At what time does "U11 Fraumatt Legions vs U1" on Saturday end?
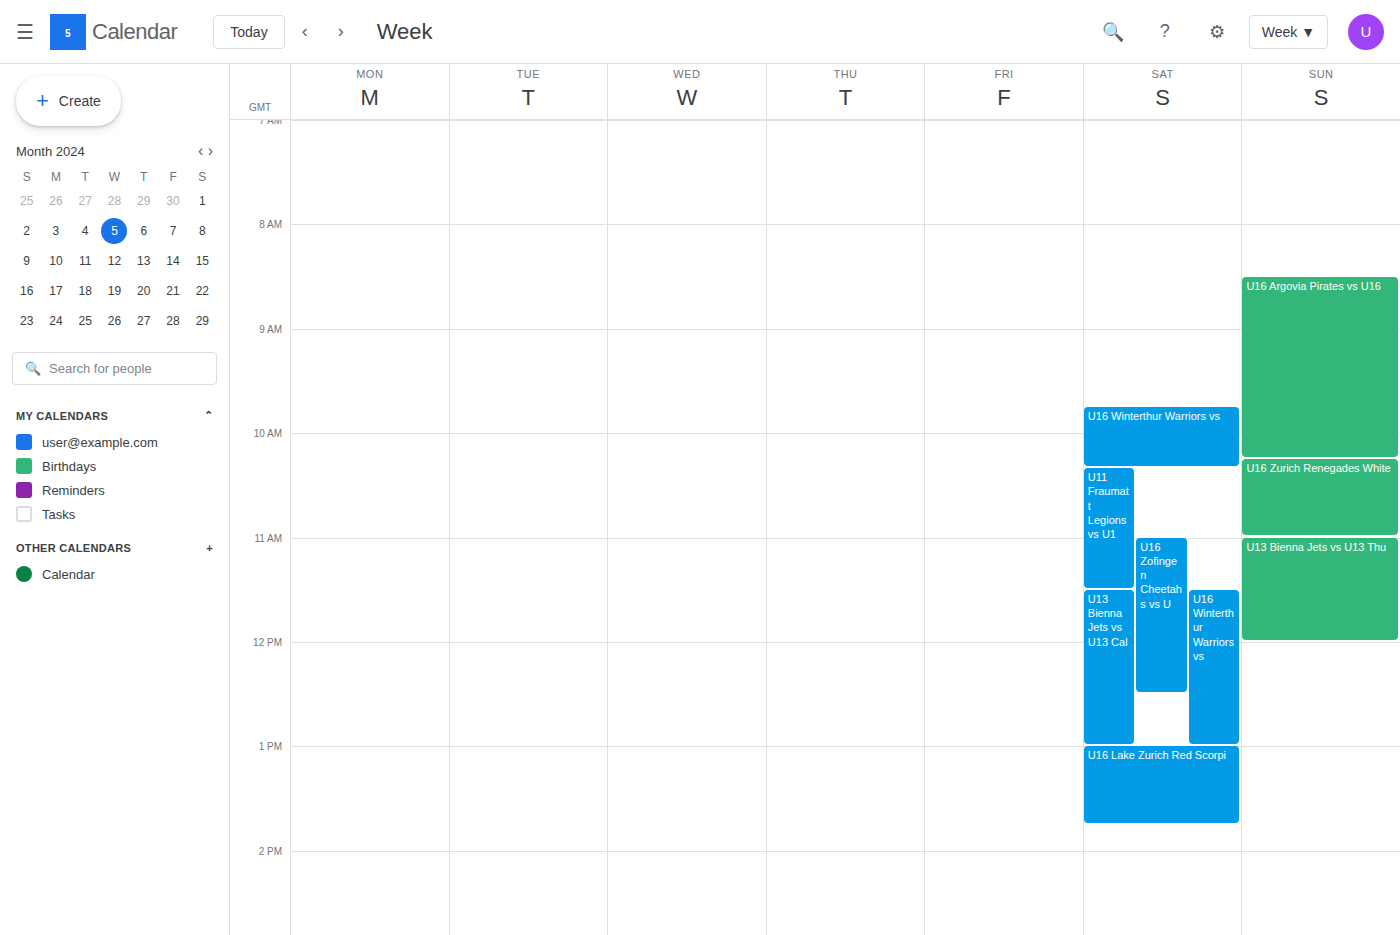
11:30 AM